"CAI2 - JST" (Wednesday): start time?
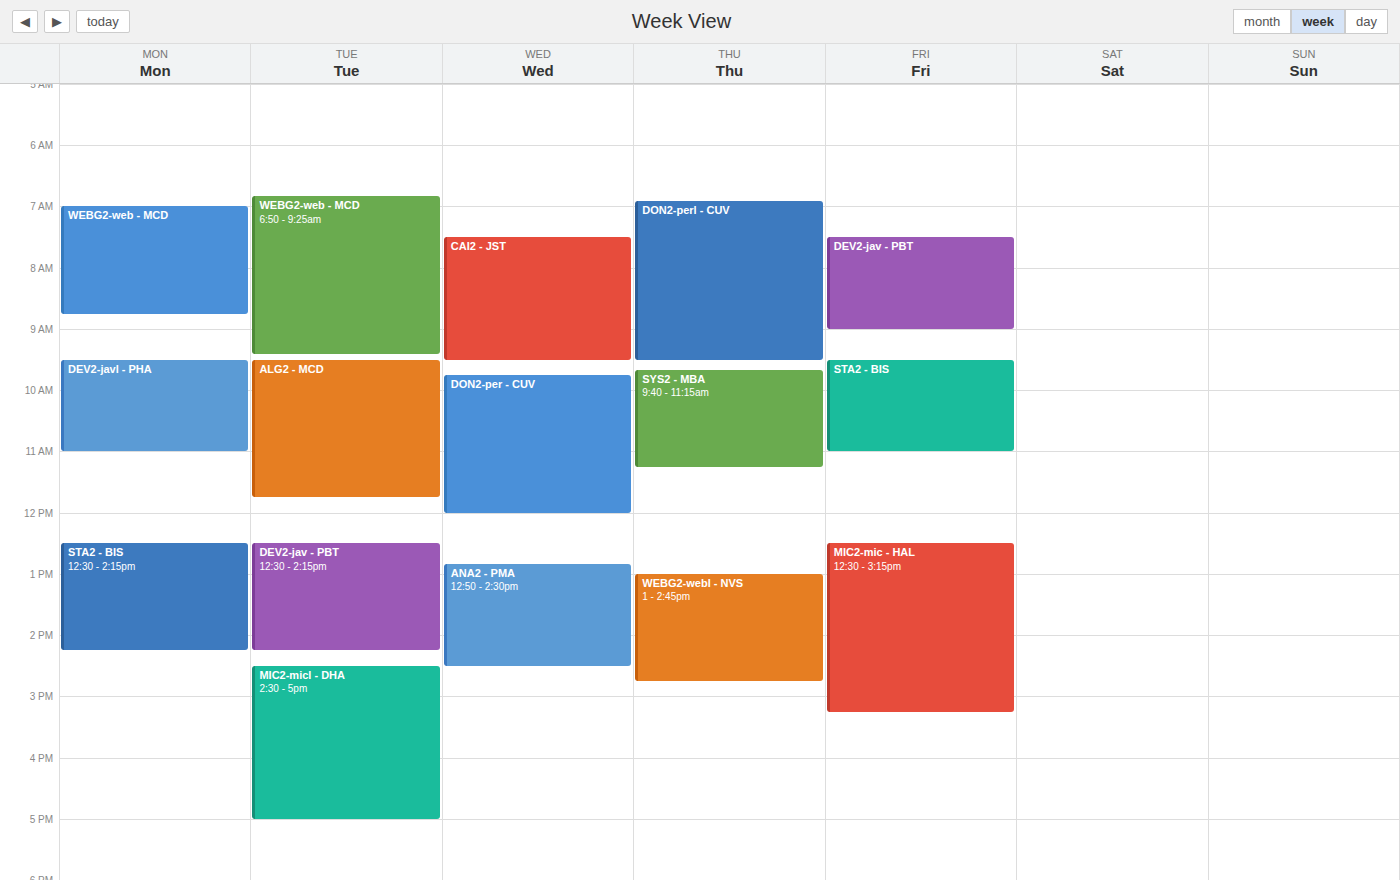
7:30 AM